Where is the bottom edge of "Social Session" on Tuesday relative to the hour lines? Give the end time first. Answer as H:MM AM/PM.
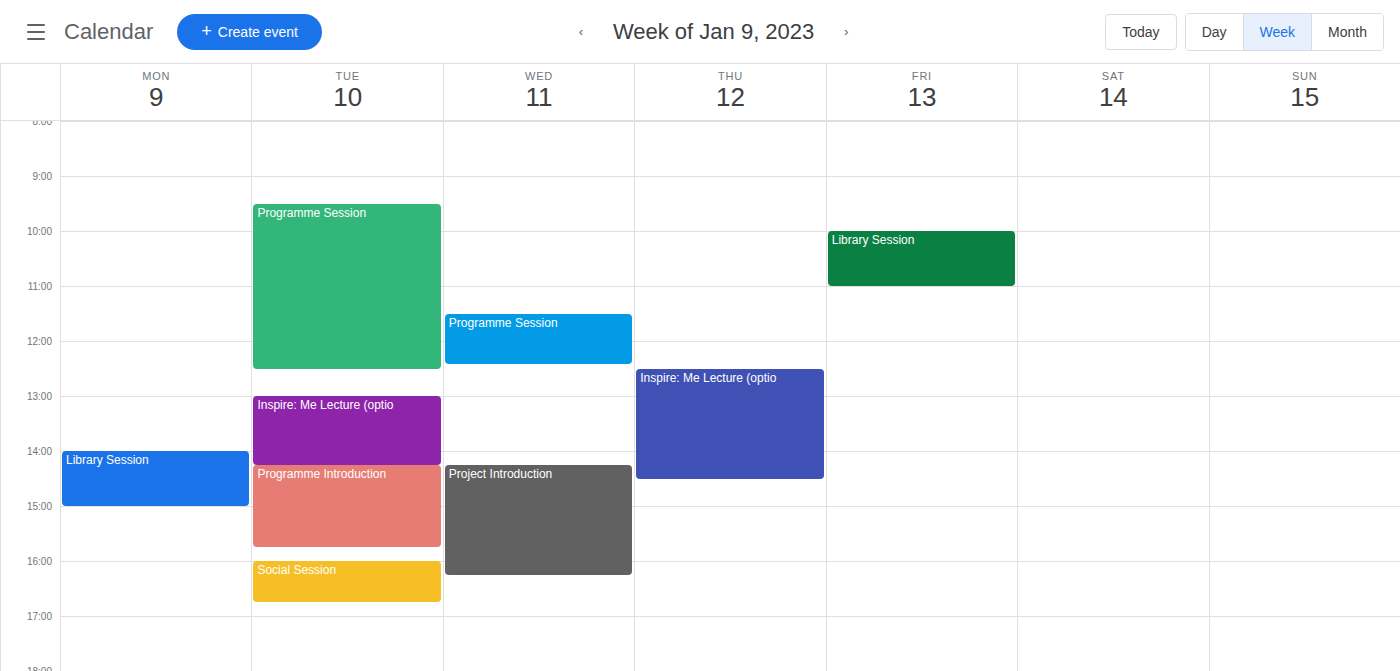
4:45 PM -- neither: three quarters of the way from the 4 PM line to the 5 PM line.